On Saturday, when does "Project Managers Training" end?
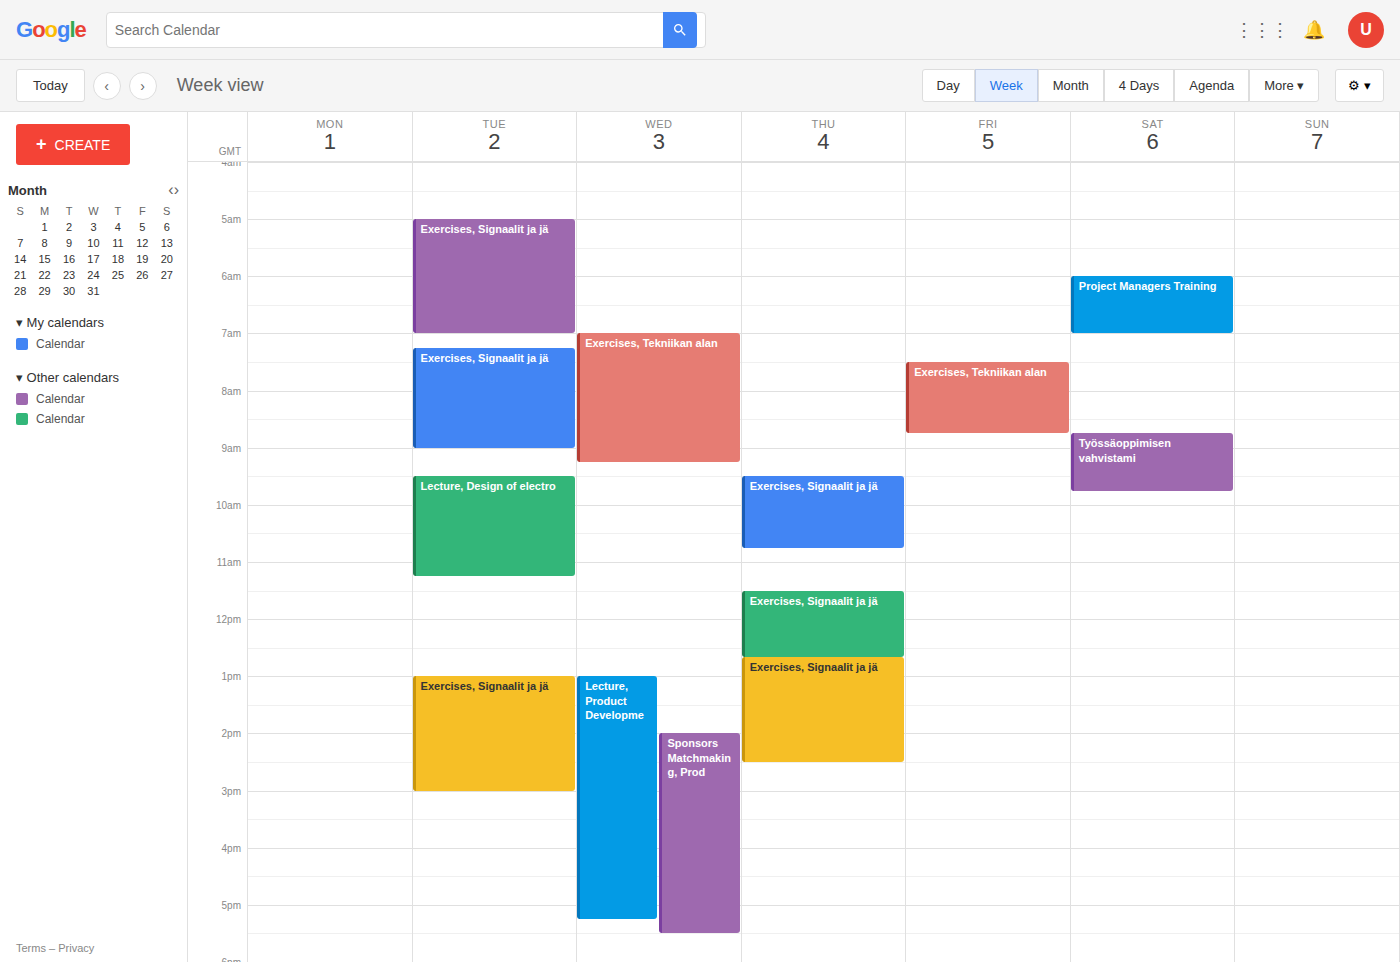
7:00 AM